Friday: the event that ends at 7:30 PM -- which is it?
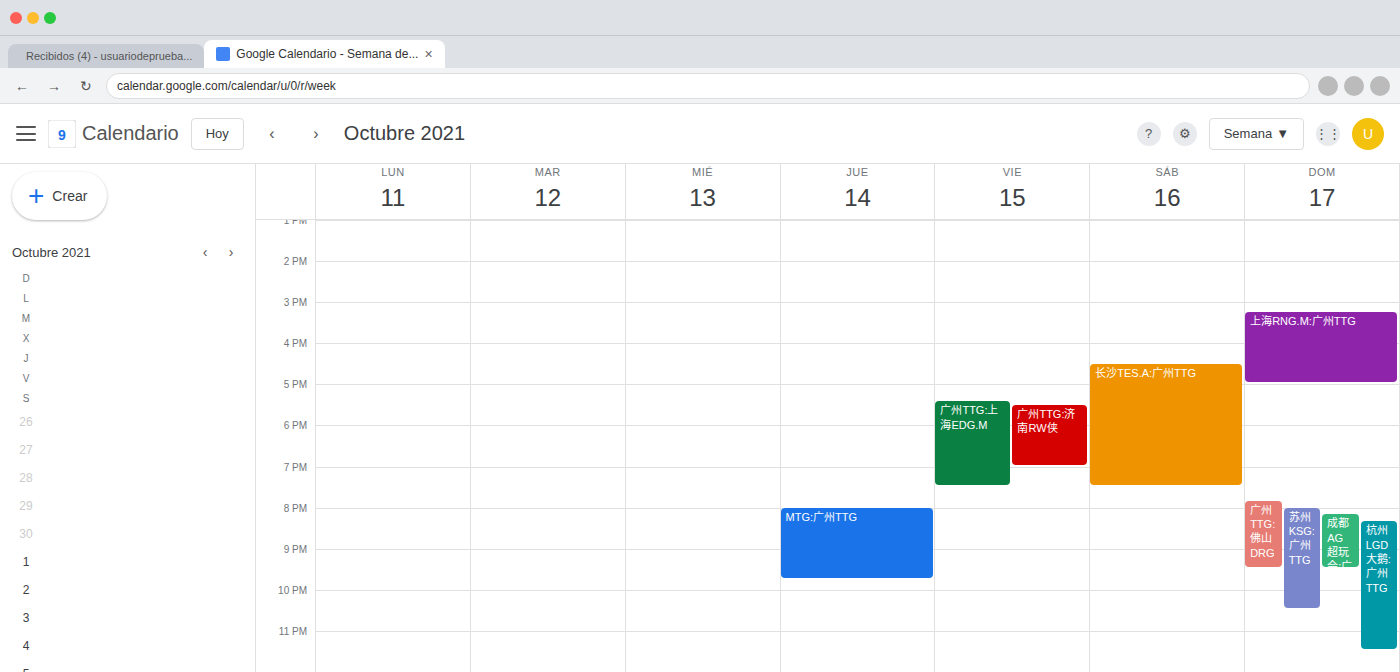
"广州TTG:上海EDG.M"